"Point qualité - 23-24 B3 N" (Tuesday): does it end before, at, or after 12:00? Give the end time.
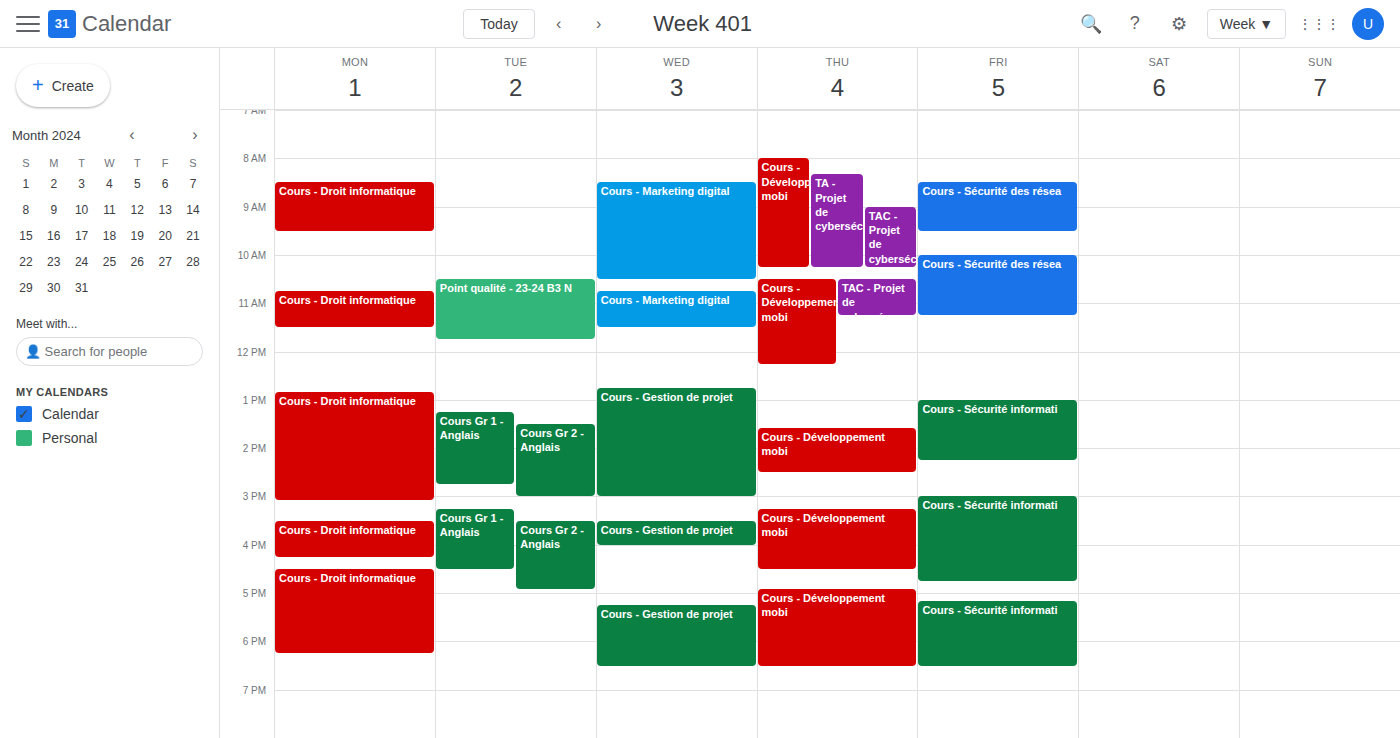
11:45 -- before 12:00, 15 minutes above the 12:00 line.